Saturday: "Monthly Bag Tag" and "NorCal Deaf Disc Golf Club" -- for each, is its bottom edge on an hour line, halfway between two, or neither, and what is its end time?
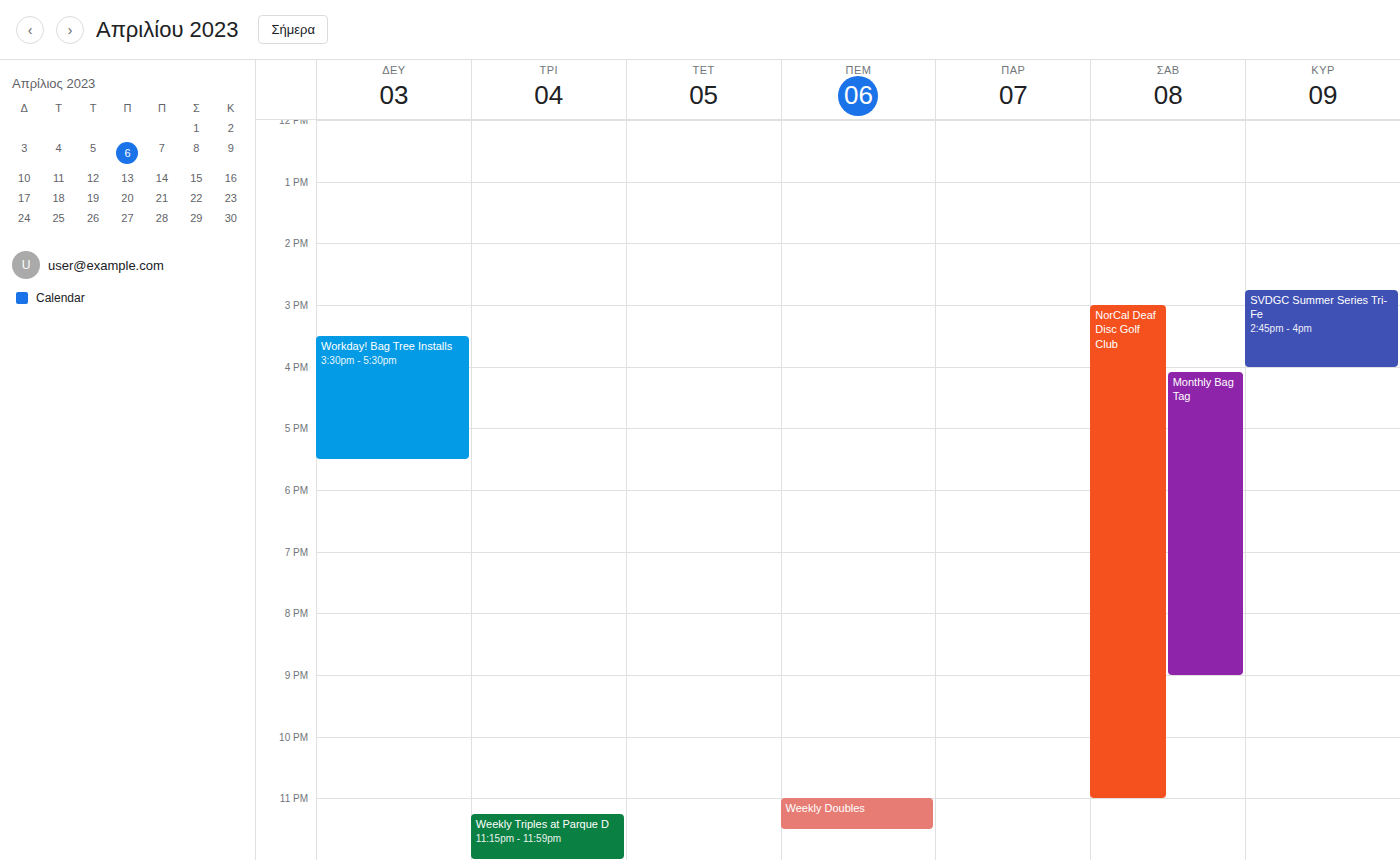
"Monthly Bag Tag": 9:00 PM, exactly on the 9 PM line. "NorCal Deaf Disc Golf Club": 11:00 PM, exactly on the 11 PM line.